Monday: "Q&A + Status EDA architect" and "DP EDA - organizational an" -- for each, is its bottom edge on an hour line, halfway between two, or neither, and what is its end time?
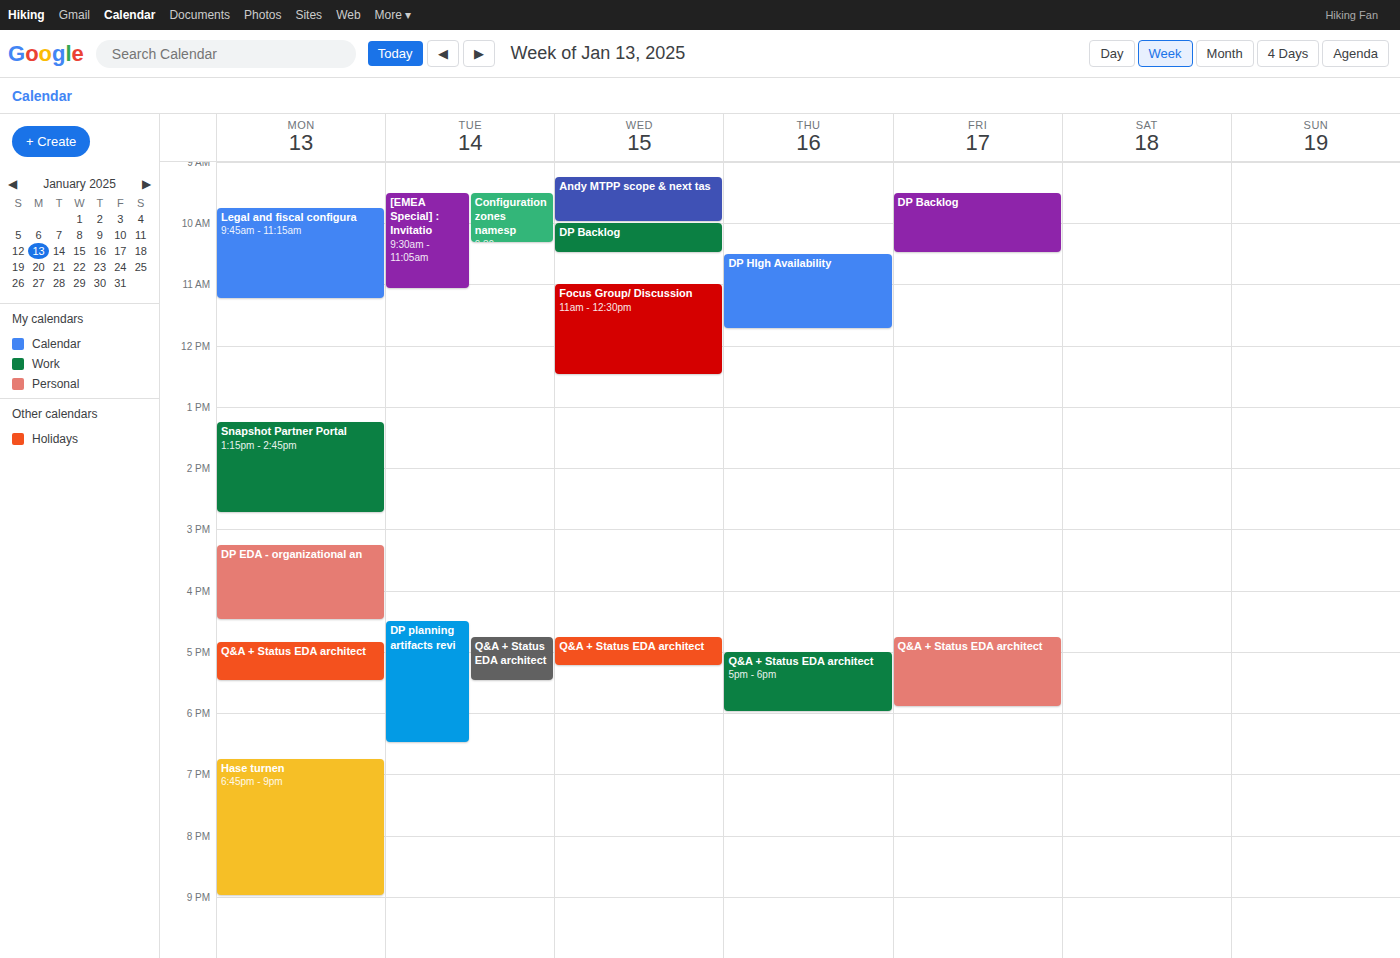
"Q&A + Status EDA architect": 5:30 PM, halfway between the 5 PM and 6 PM lines. "DP EDA - organizational an": 4:30 PM, halfway between the 4 PM and 5 PM lines.